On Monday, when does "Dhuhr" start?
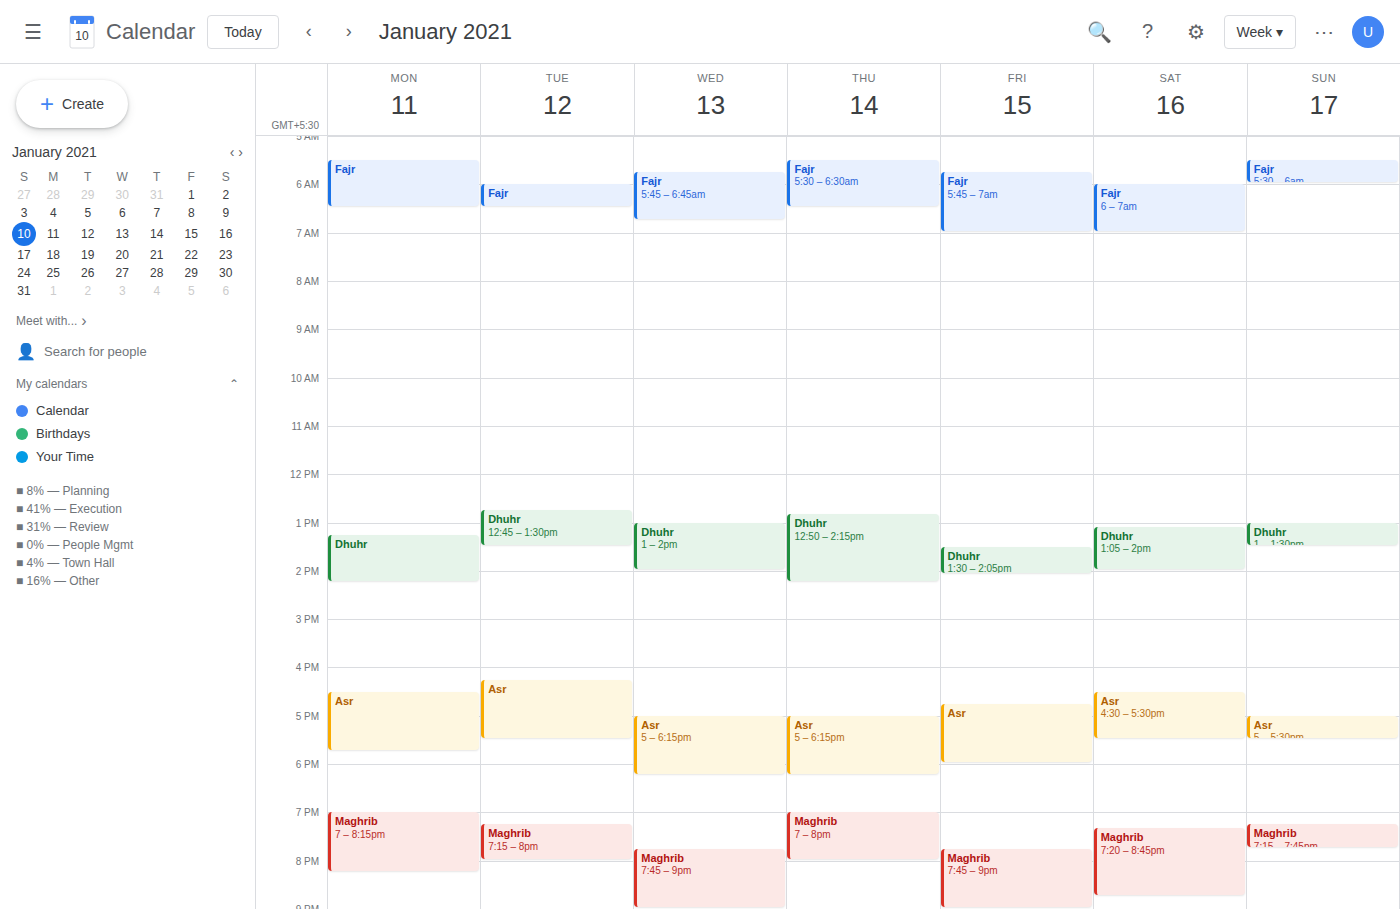
1:15 PM